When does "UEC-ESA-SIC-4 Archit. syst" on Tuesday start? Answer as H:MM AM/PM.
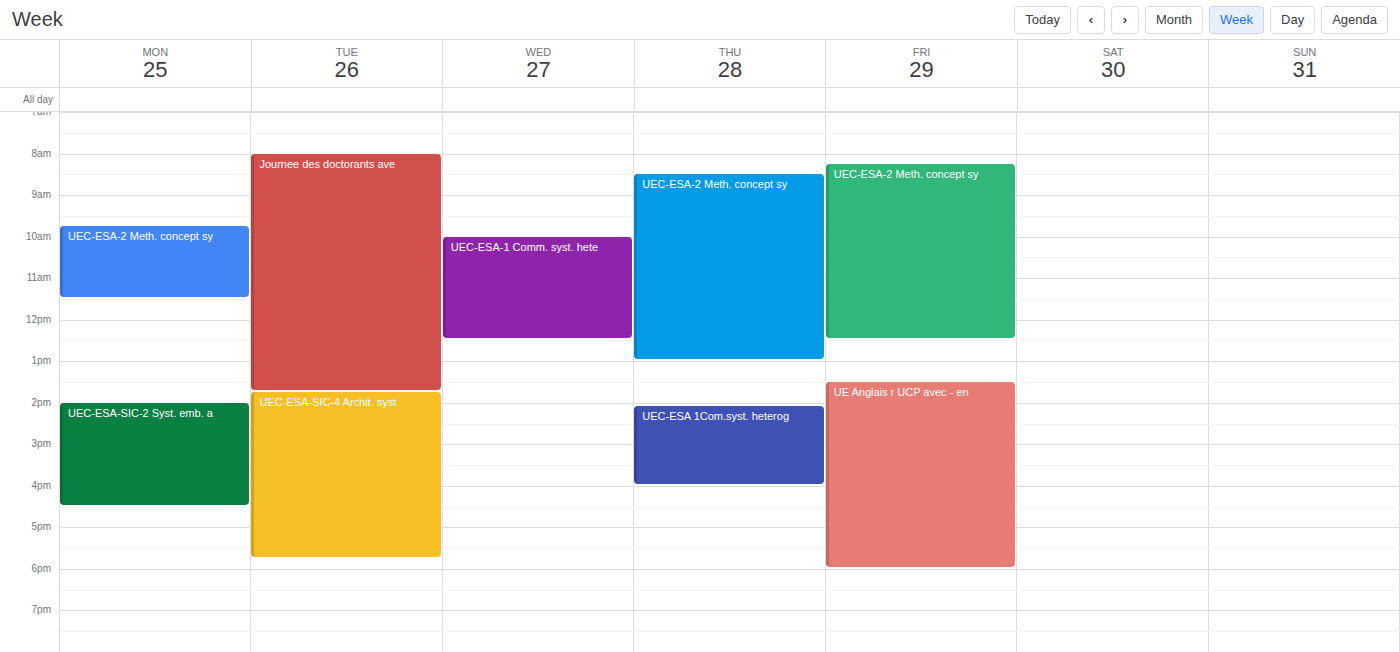
1:45 PM